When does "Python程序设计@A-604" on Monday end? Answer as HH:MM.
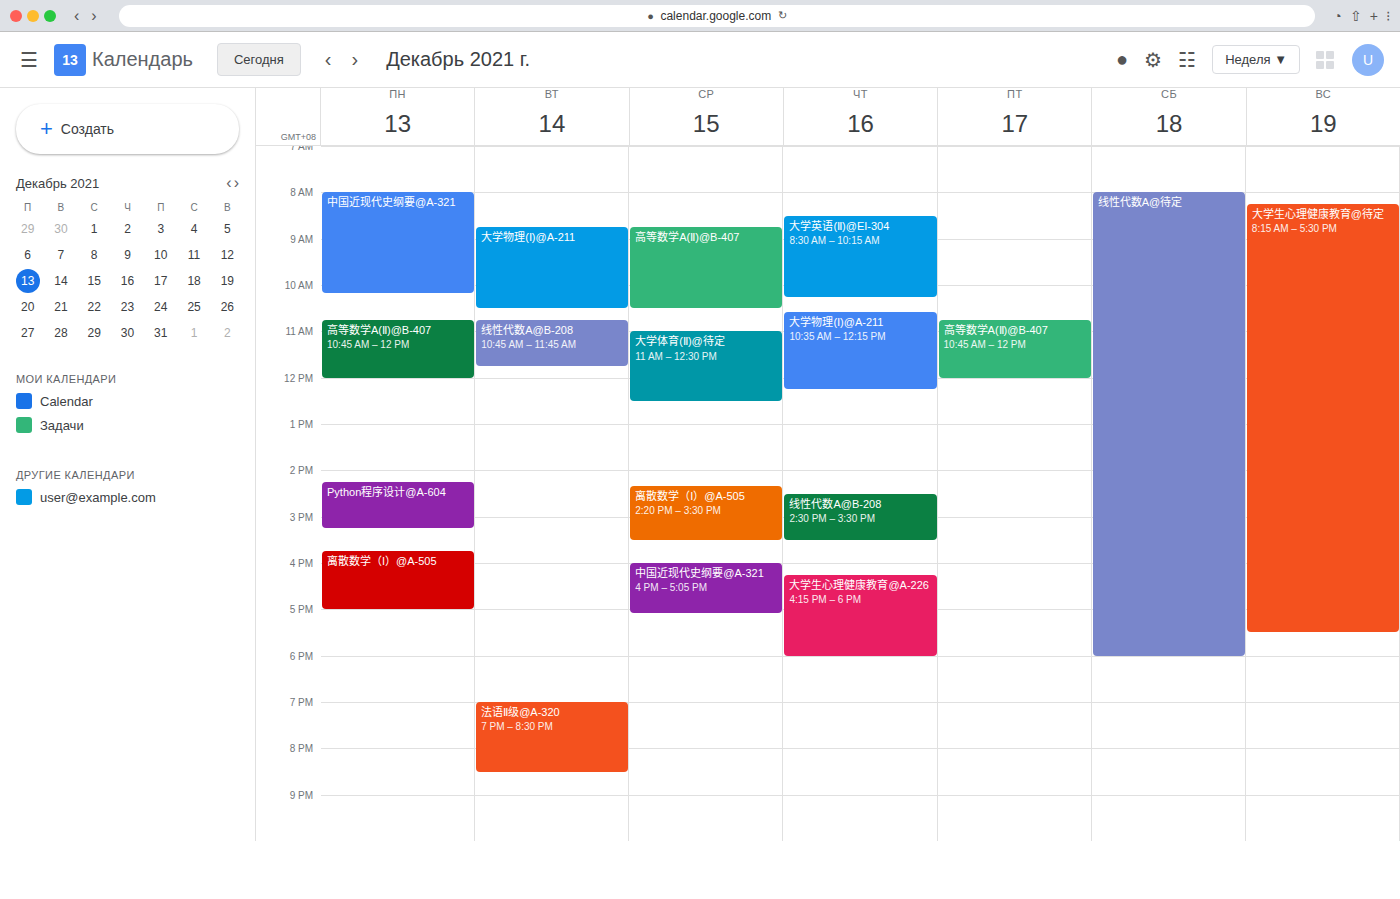
15:15